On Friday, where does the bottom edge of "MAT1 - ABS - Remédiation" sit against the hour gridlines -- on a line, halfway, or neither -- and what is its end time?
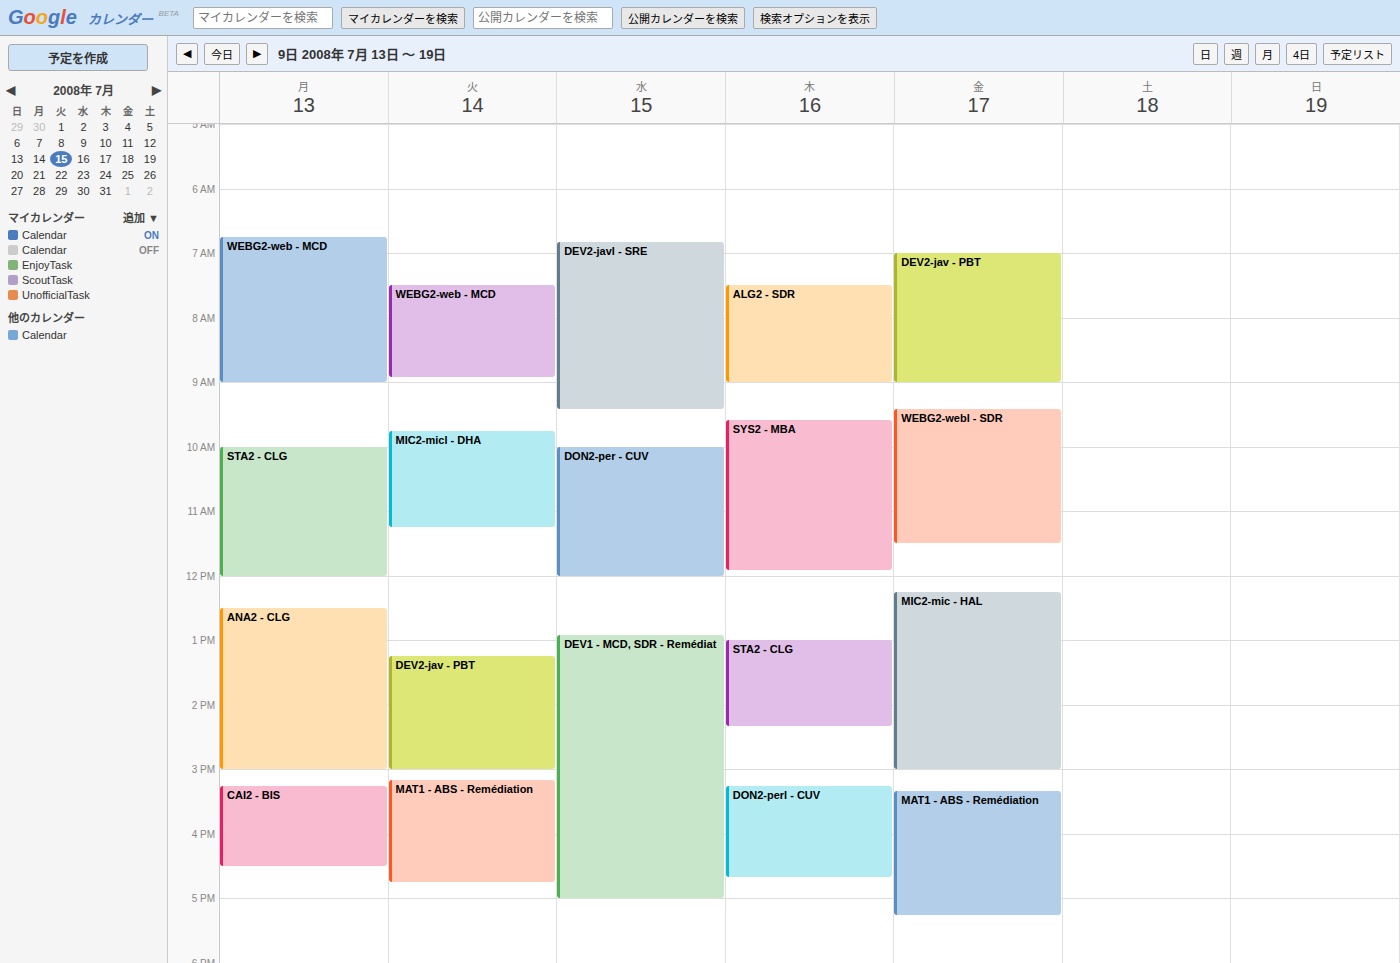
5:15 PM -- neither: a quarter of the way from the 5 PM line to the 6 PM line.